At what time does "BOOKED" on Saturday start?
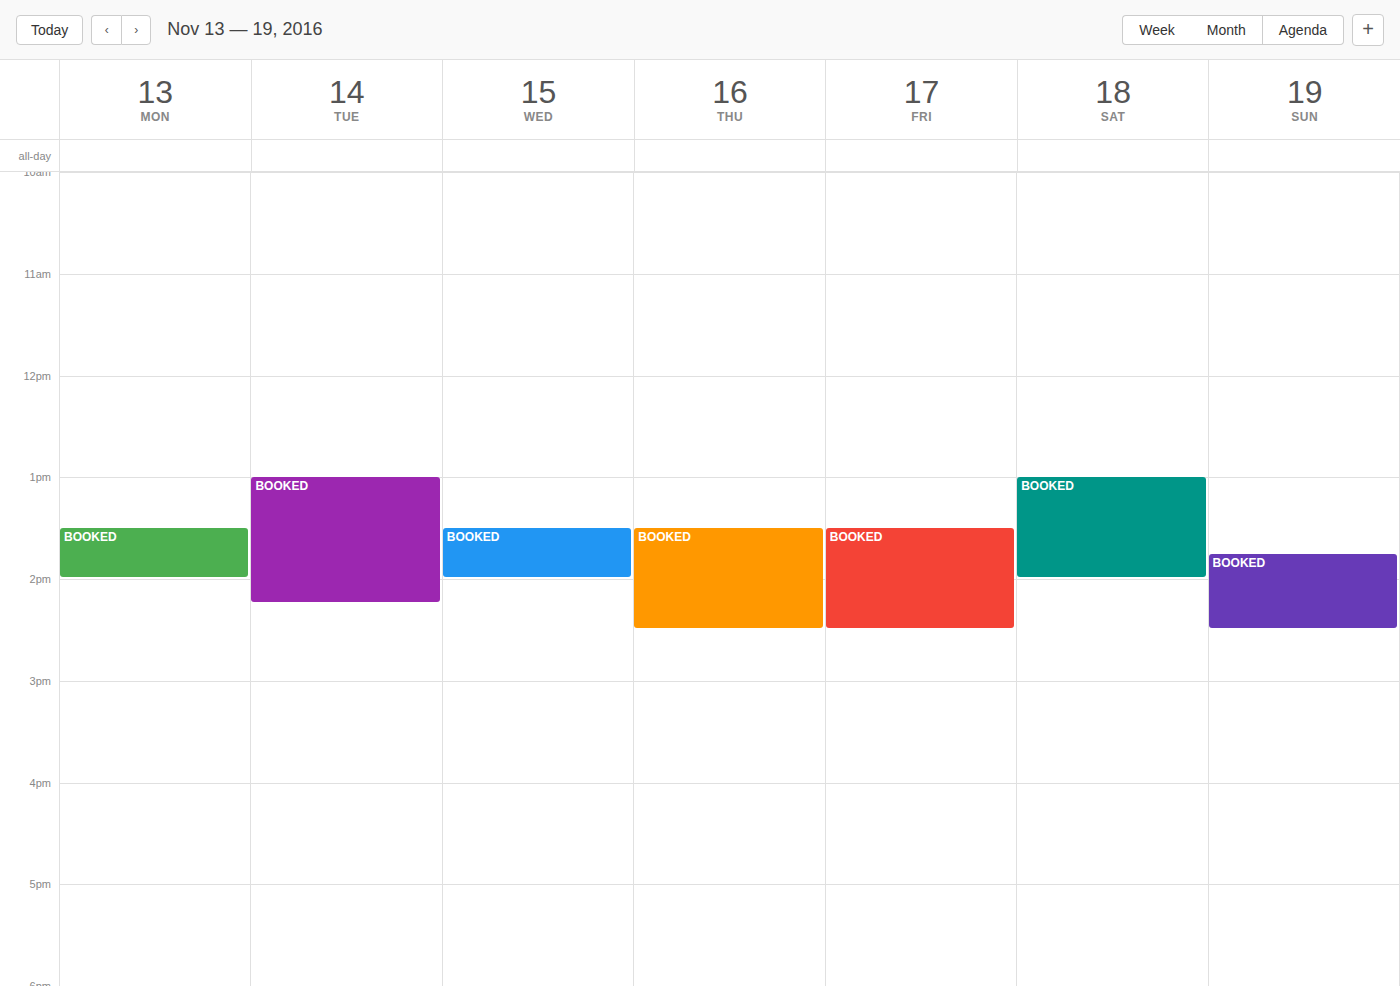
1:00 PM